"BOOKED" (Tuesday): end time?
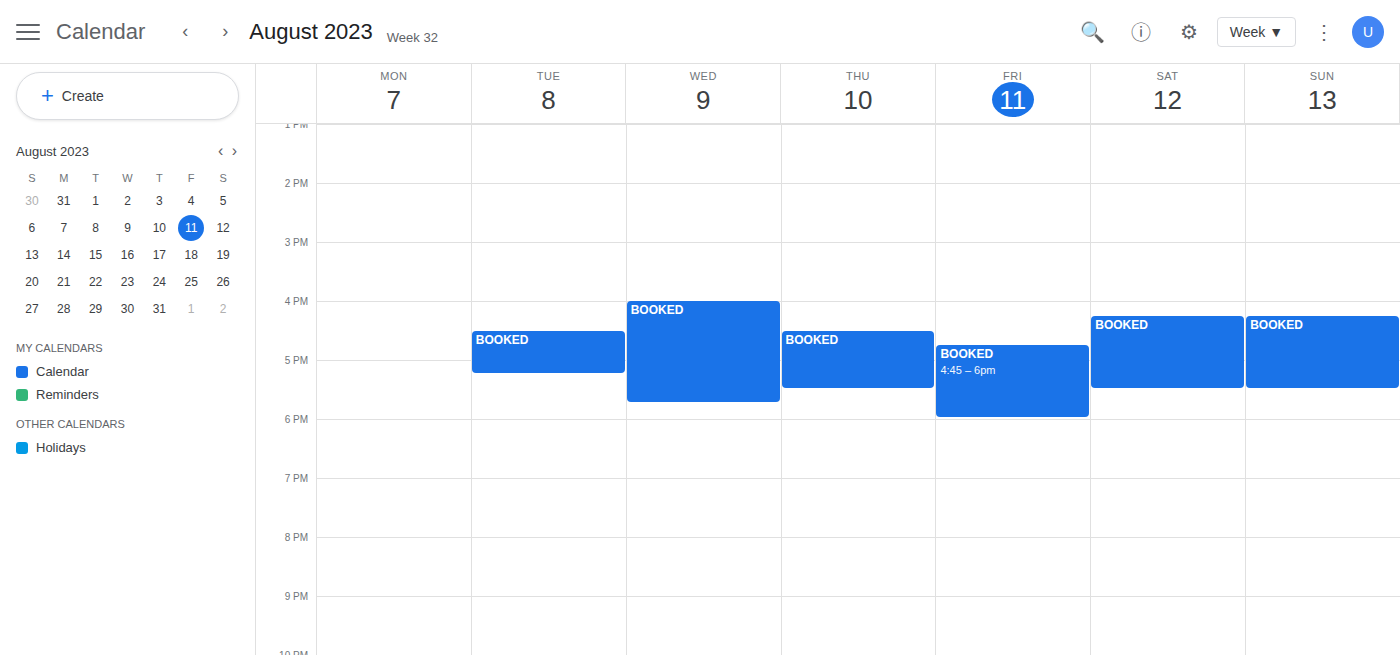
5:15 PM